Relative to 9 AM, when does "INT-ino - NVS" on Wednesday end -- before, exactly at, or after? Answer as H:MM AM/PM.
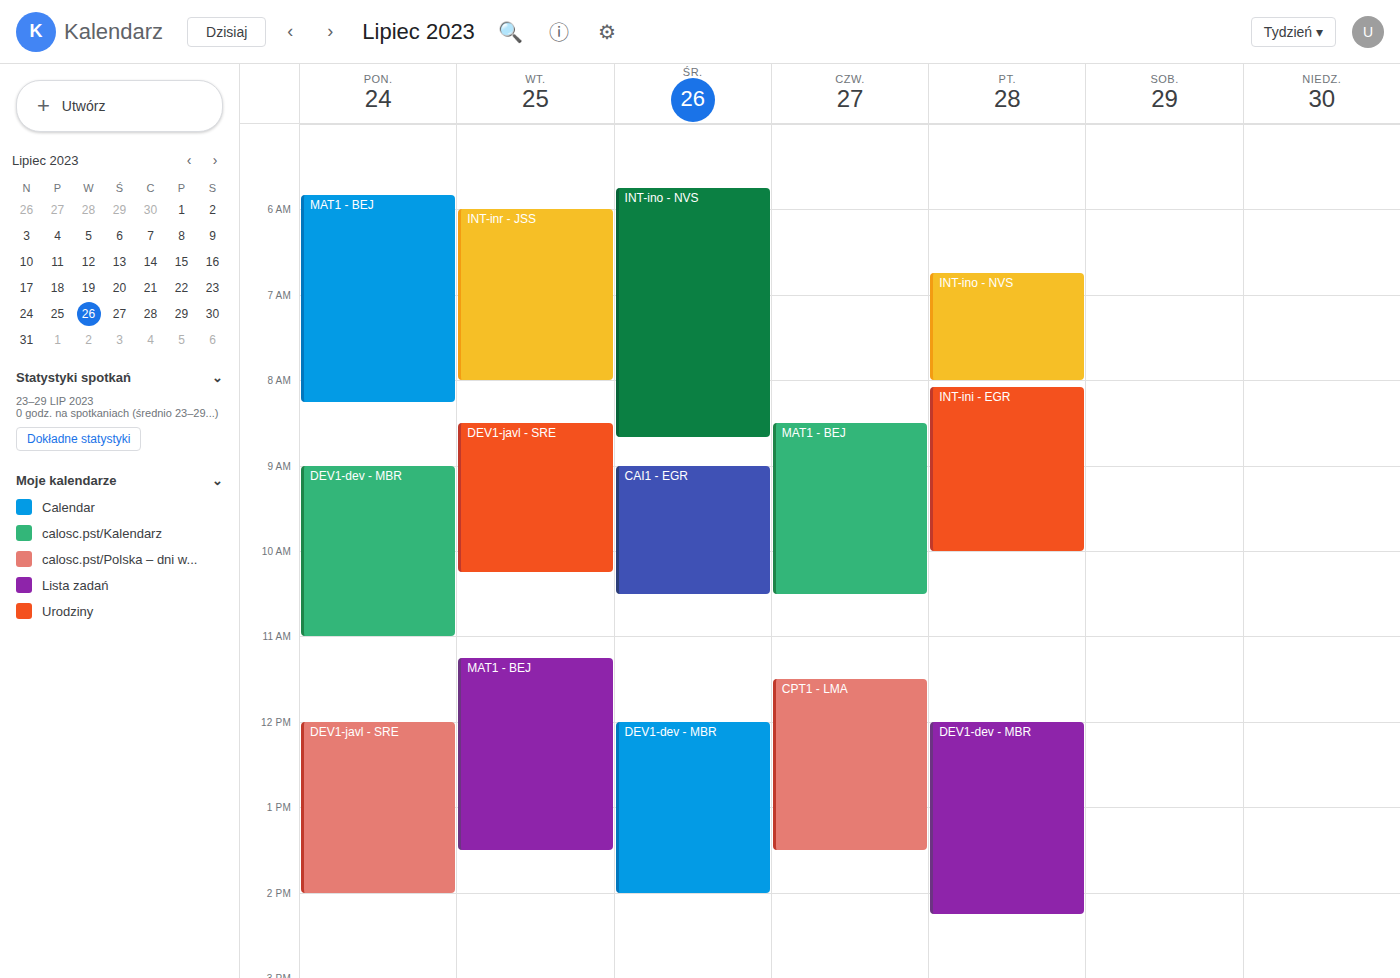
8:40 AM -- before 9 AM, 20 minutes above the 9 AM line.